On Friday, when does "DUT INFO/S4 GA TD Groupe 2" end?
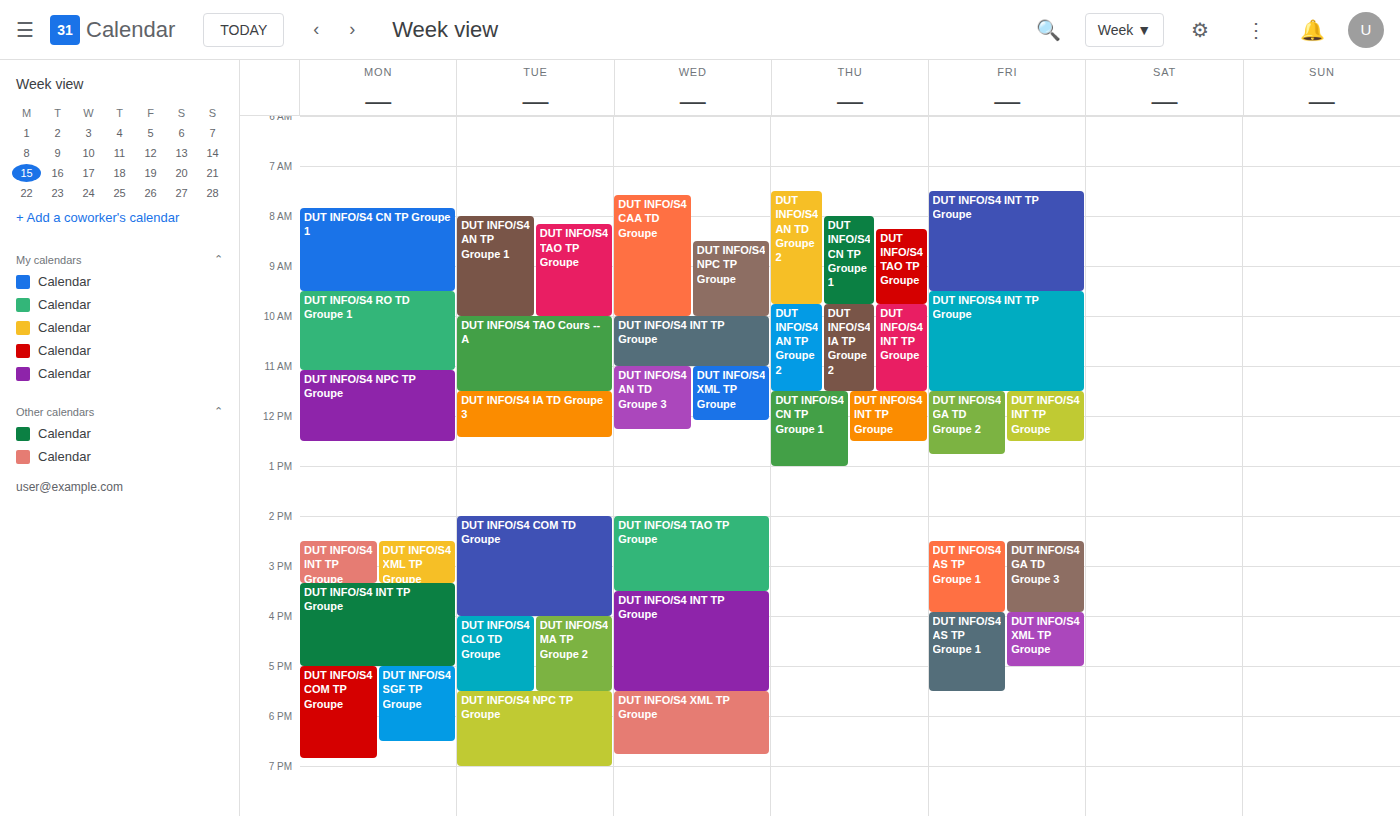
12:45 PM